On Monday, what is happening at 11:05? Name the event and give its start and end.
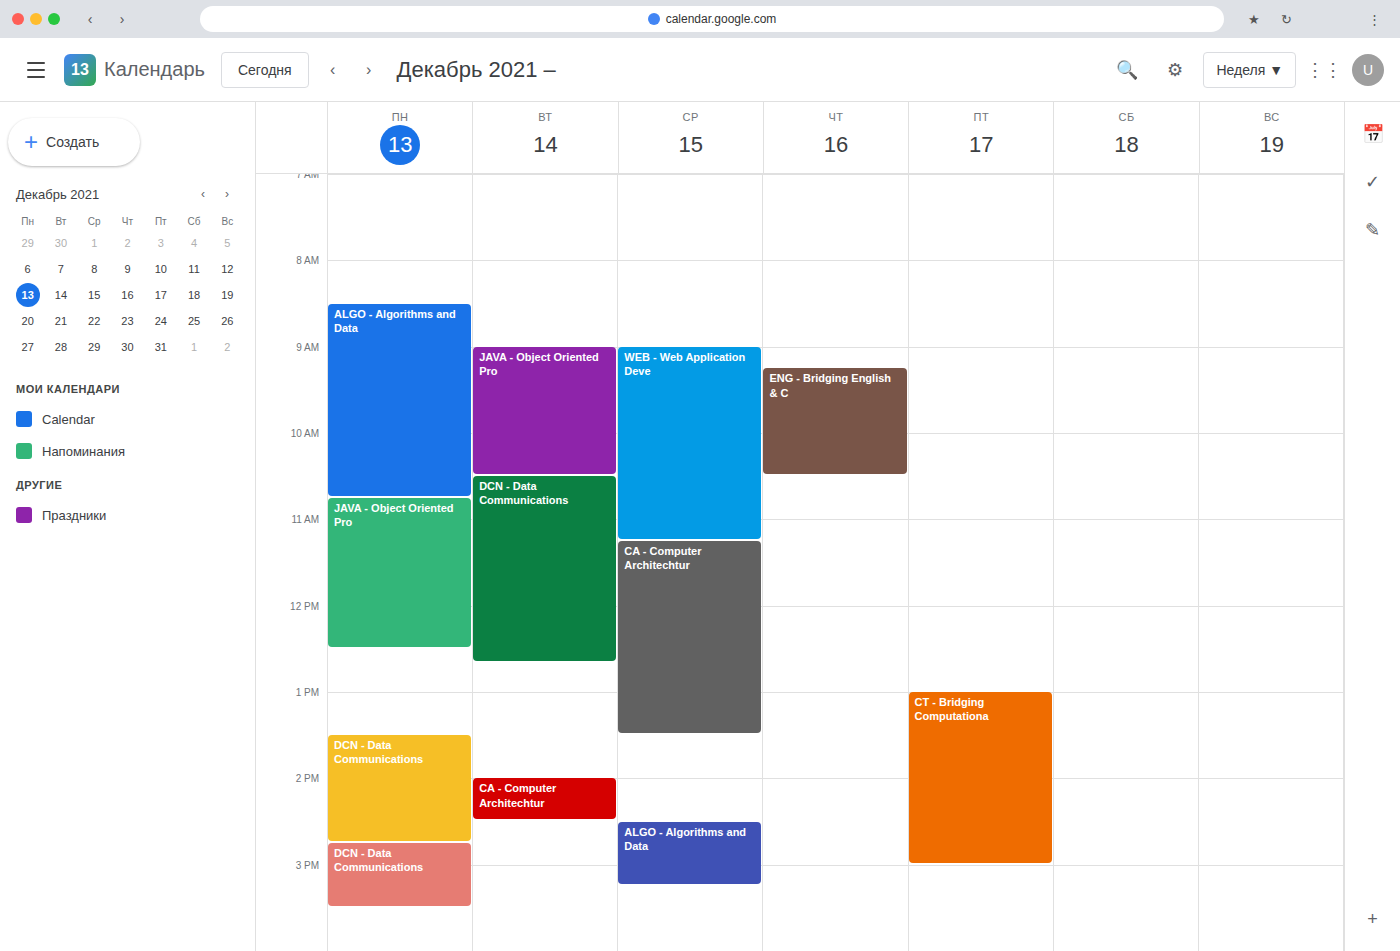
"JAVA - Object Oriented Pro", 10:45 to 12:30